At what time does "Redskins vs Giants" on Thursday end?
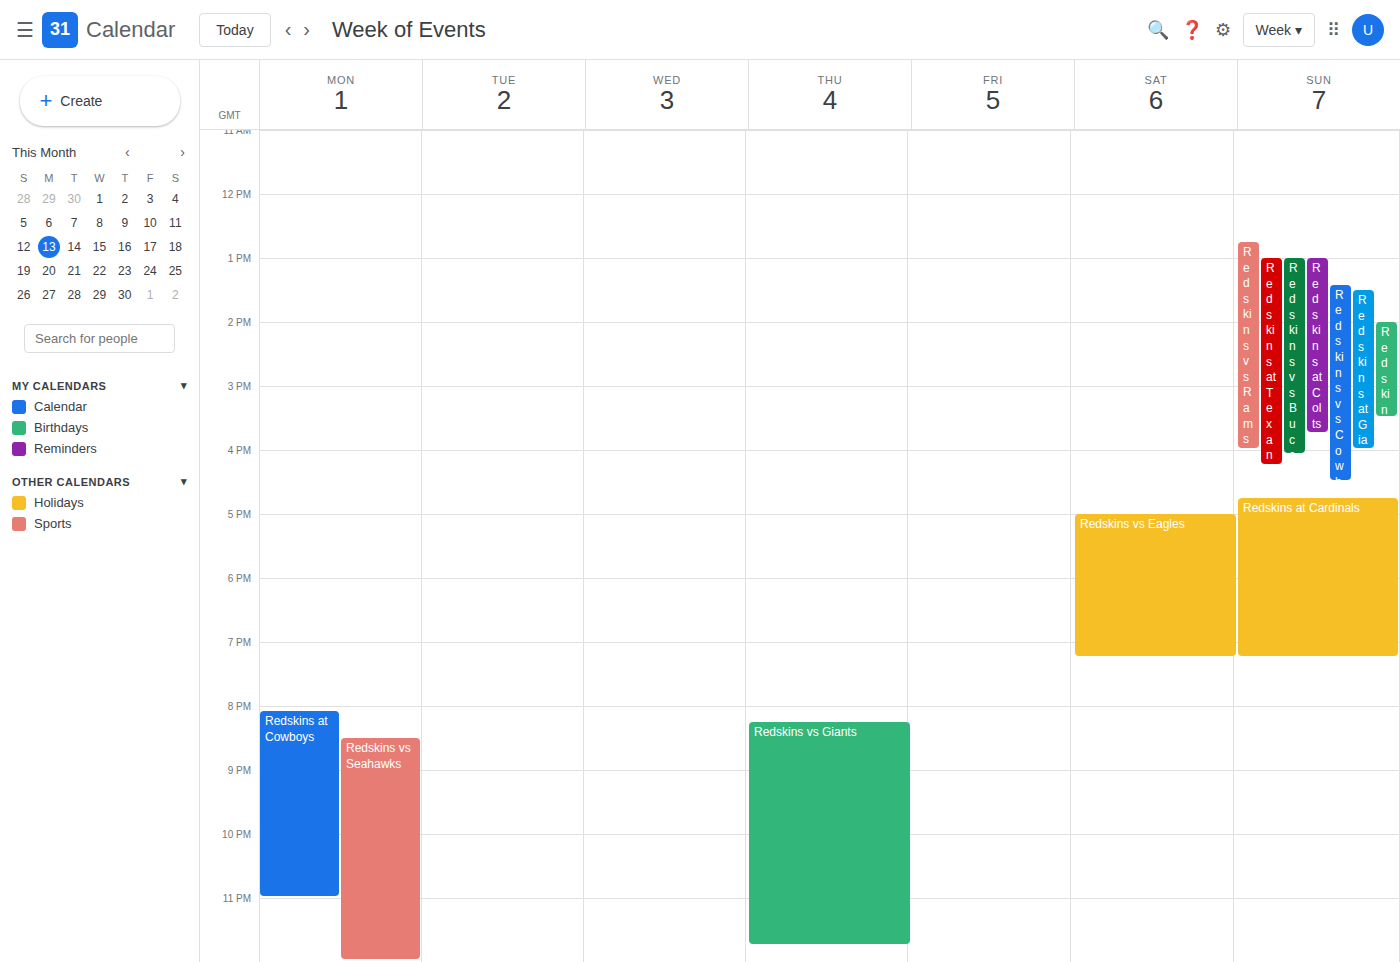
11:45 PM